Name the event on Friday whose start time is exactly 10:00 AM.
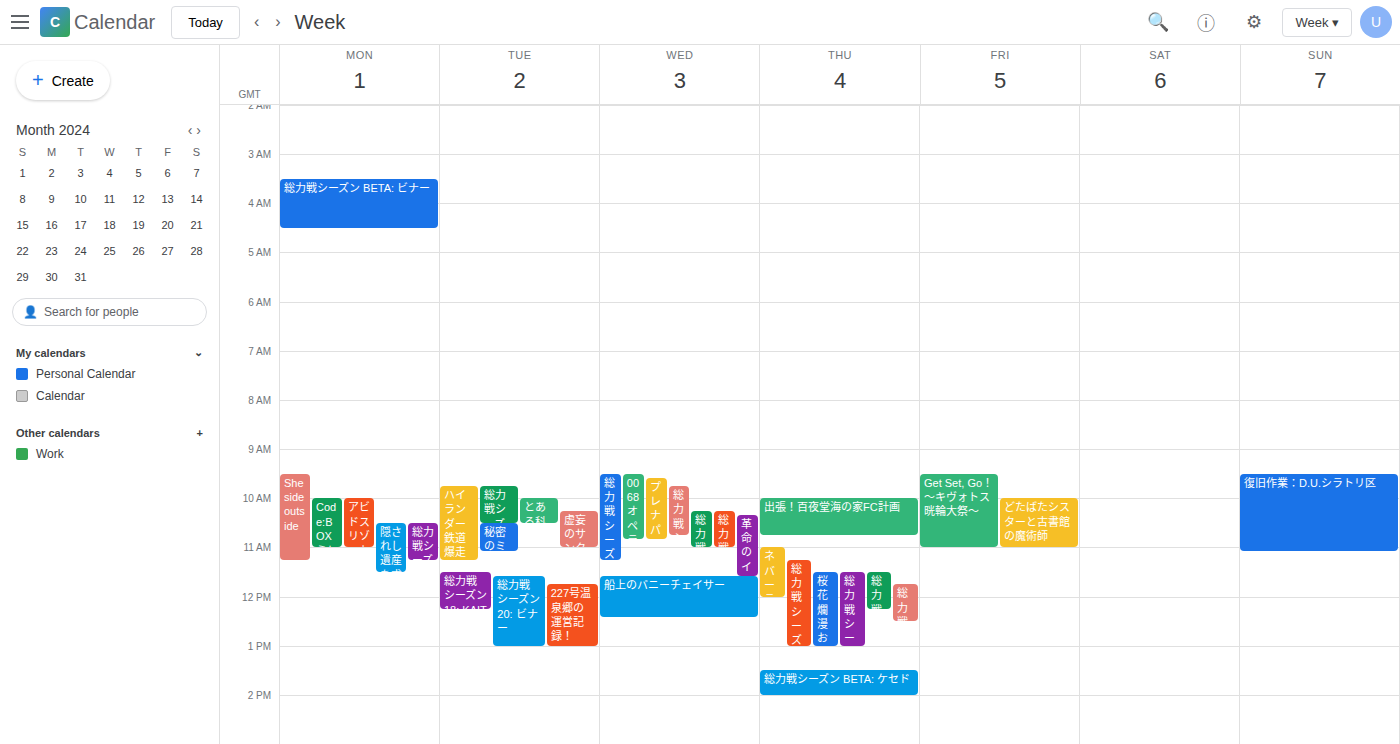
"どたばたシスターと古書館の魔術師"